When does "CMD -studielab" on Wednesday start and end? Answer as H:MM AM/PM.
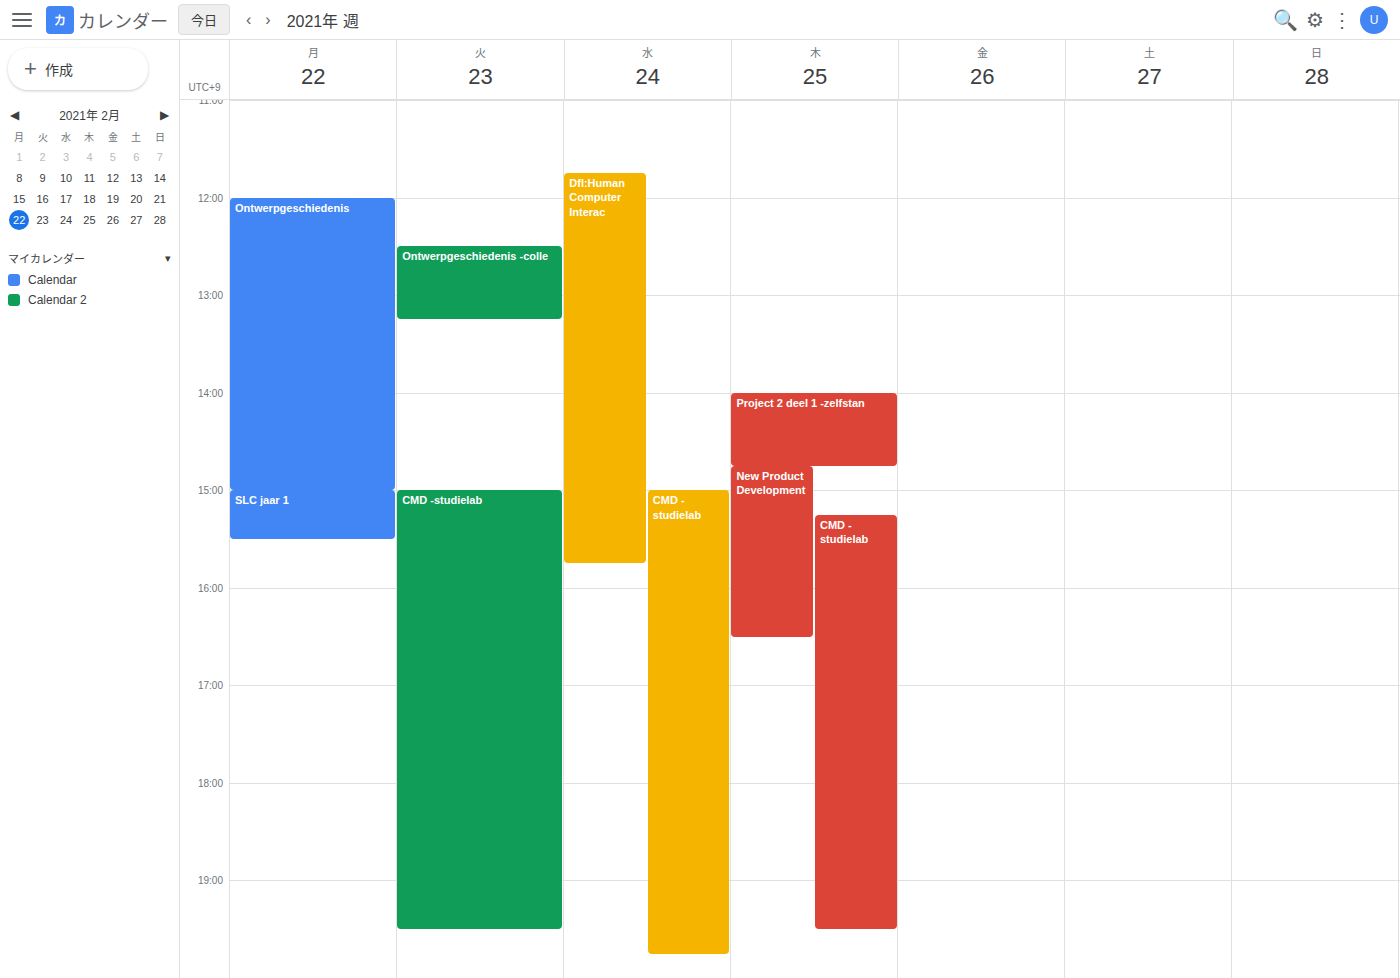
3:00 PM to 7:45 PM